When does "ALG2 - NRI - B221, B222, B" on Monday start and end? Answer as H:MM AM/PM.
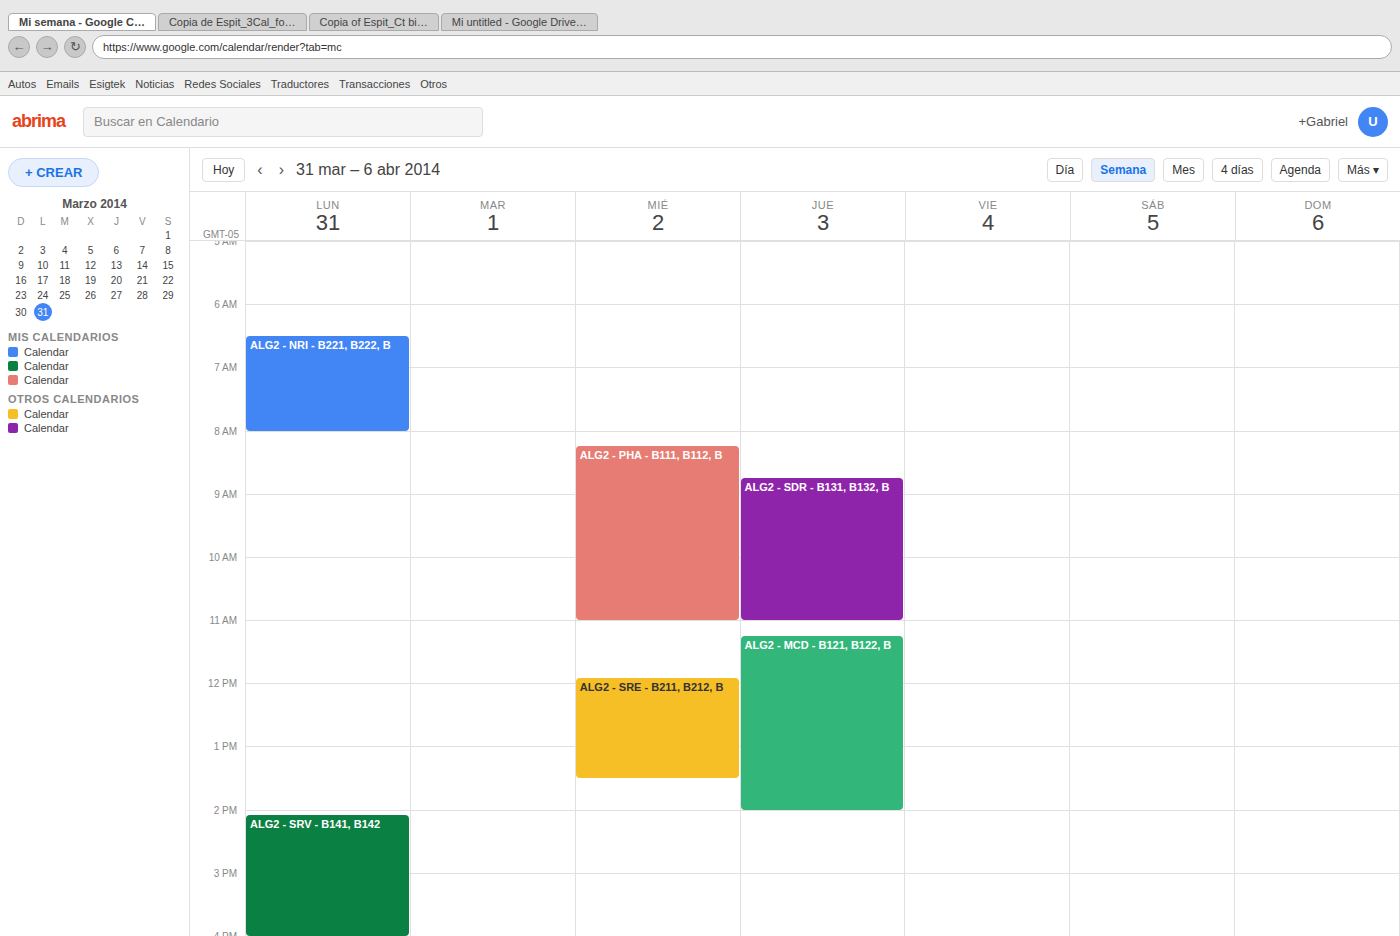
6:30 AM to 8:00 AM